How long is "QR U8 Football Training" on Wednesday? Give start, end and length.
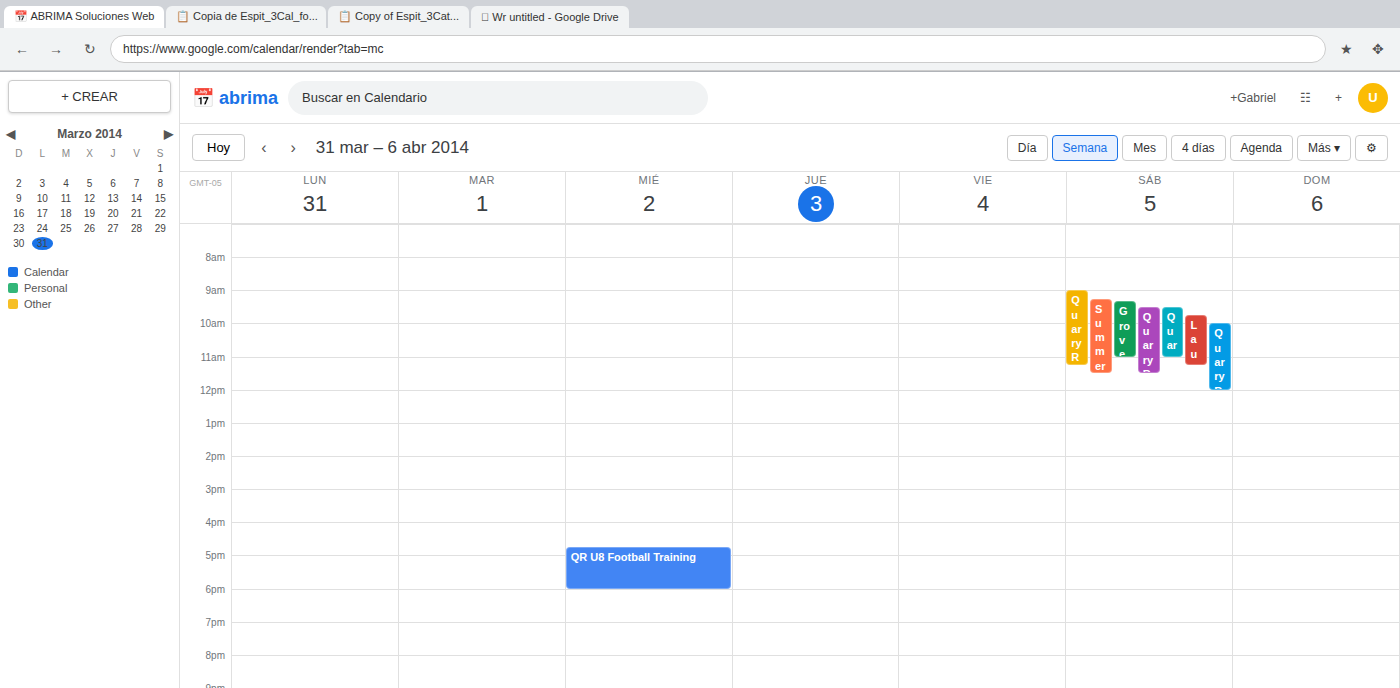
4:45 PM to 6:00 PM, 1 hour 15 minutes